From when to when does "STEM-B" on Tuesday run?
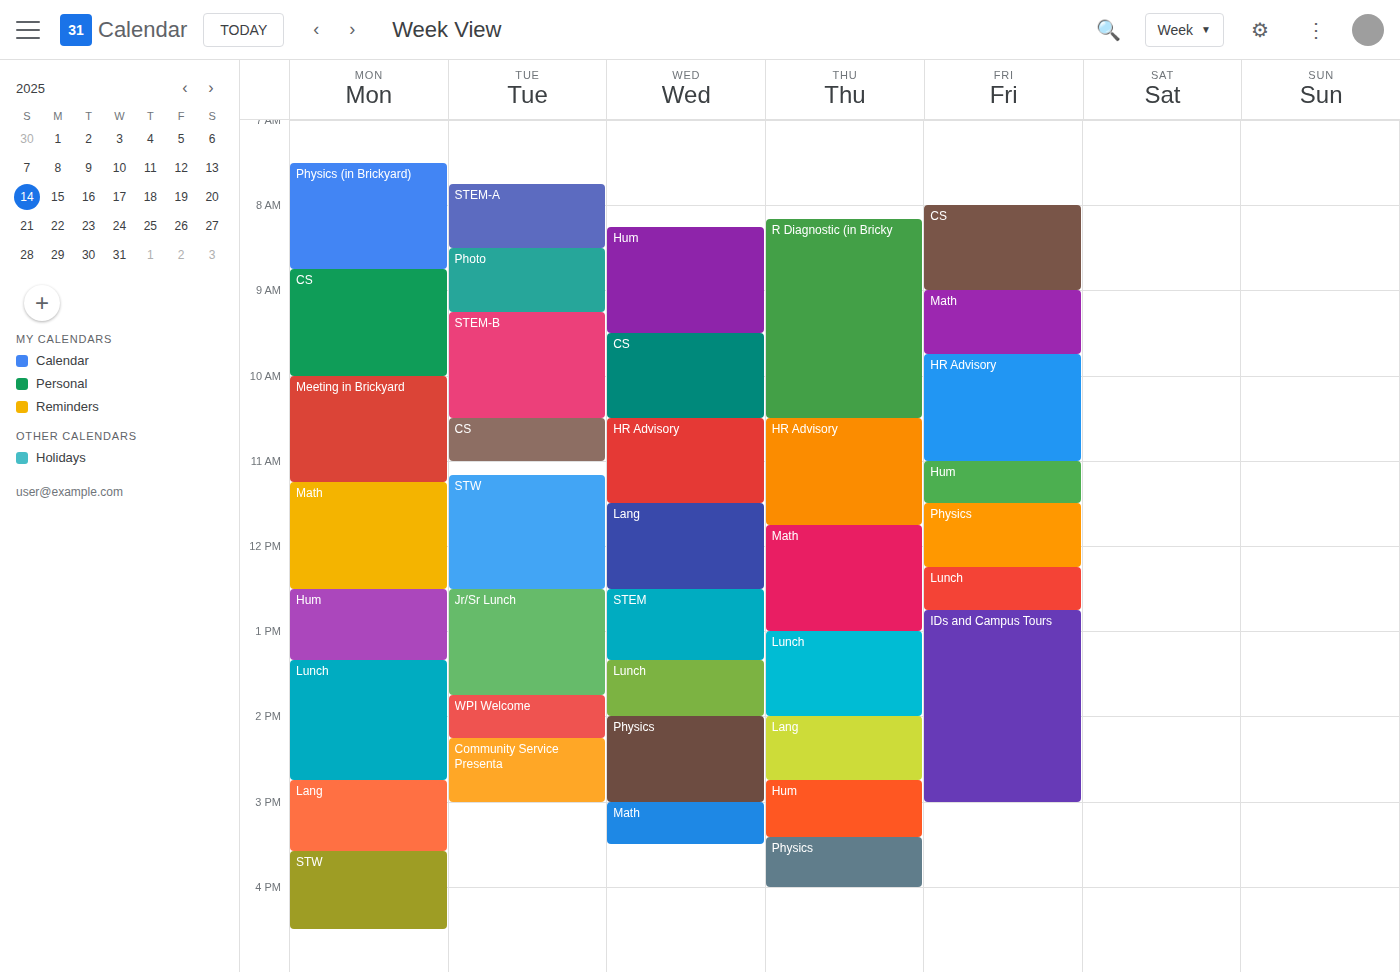
9:15 AM to 10:30 AM